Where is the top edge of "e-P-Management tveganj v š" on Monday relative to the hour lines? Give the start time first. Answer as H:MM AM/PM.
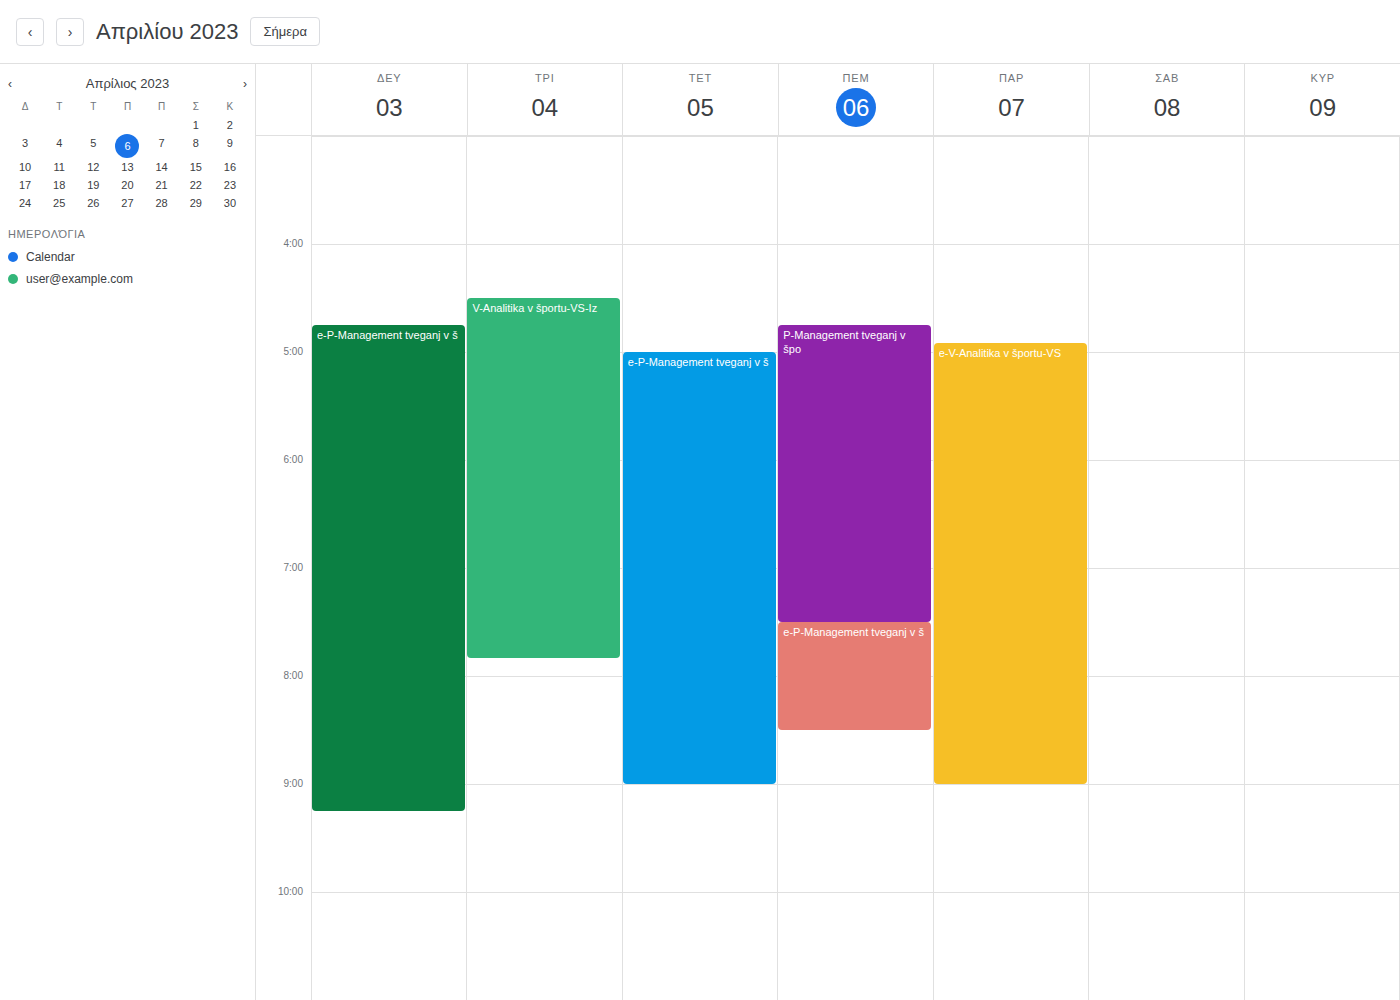
4:45 PM -- neither: three quarters of the way from the 4 PM line to the 5 PM line.